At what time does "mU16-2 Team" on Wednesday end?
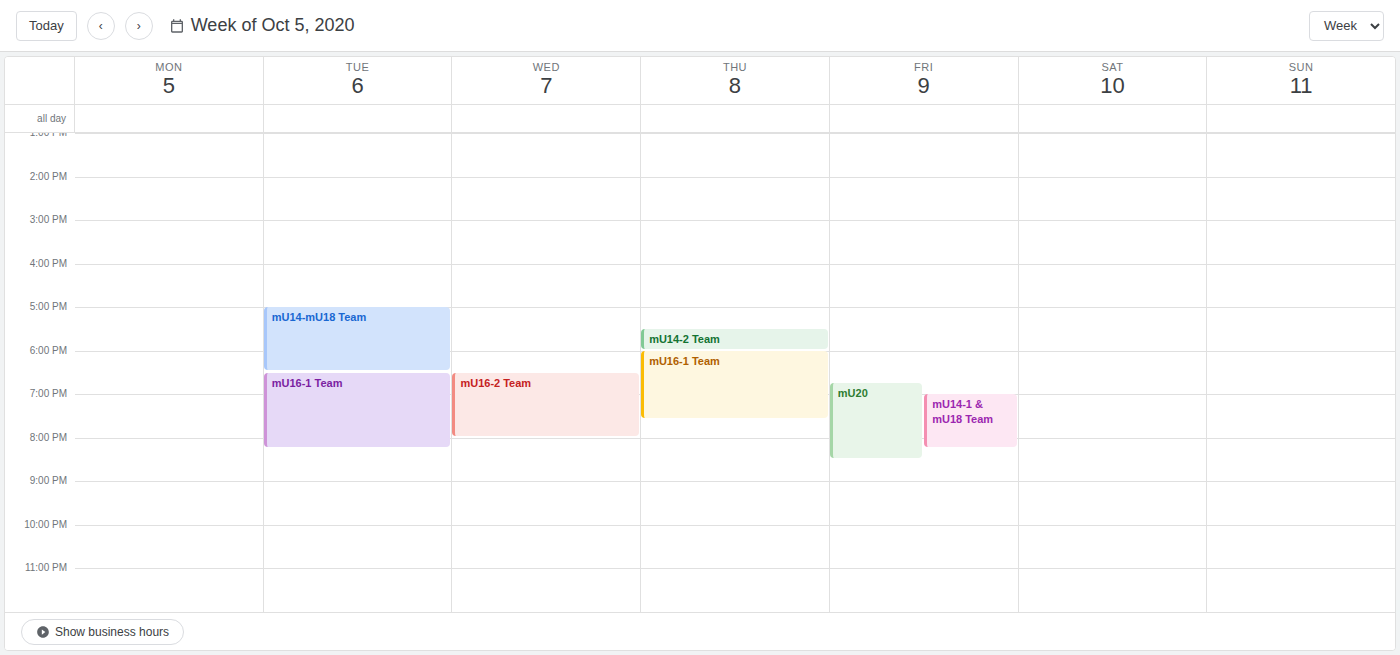
20:00